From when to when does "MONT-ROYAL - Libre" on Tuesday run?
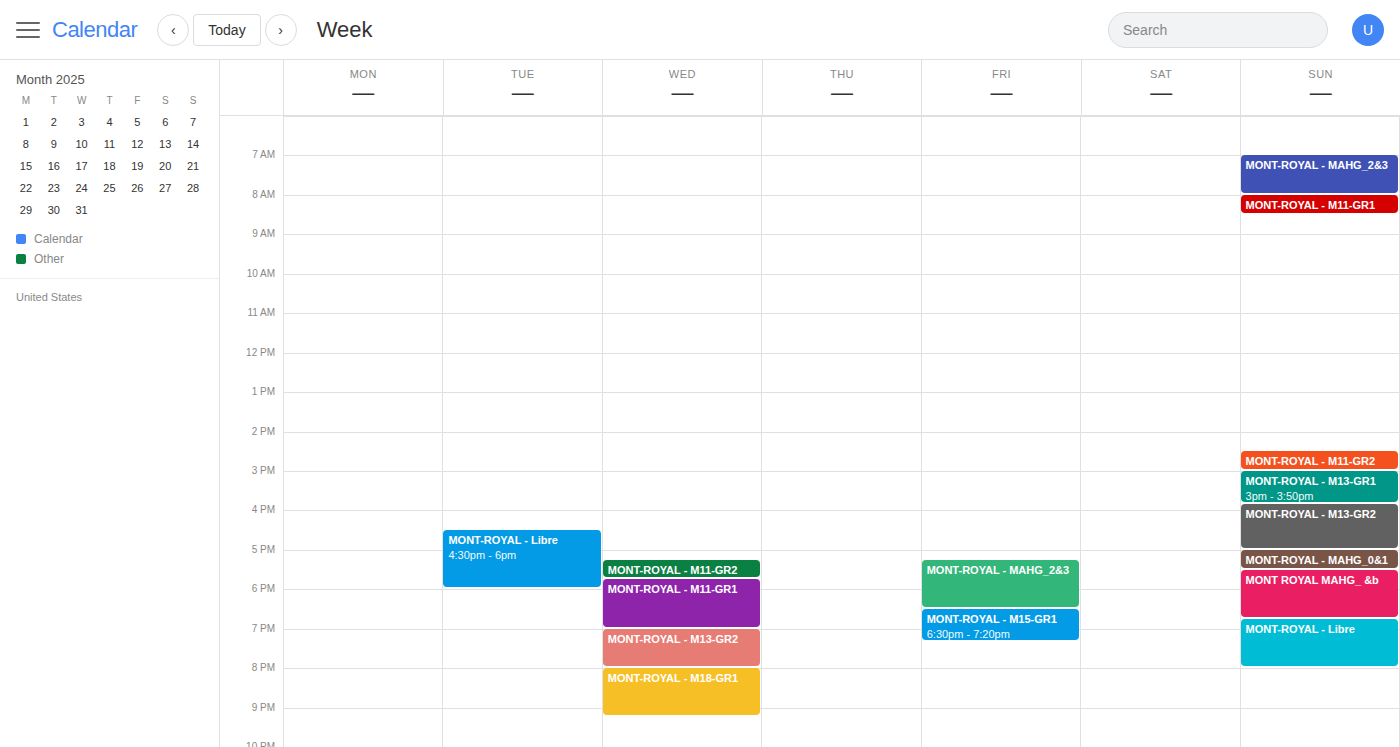
4:30 PM to 6:00 PM